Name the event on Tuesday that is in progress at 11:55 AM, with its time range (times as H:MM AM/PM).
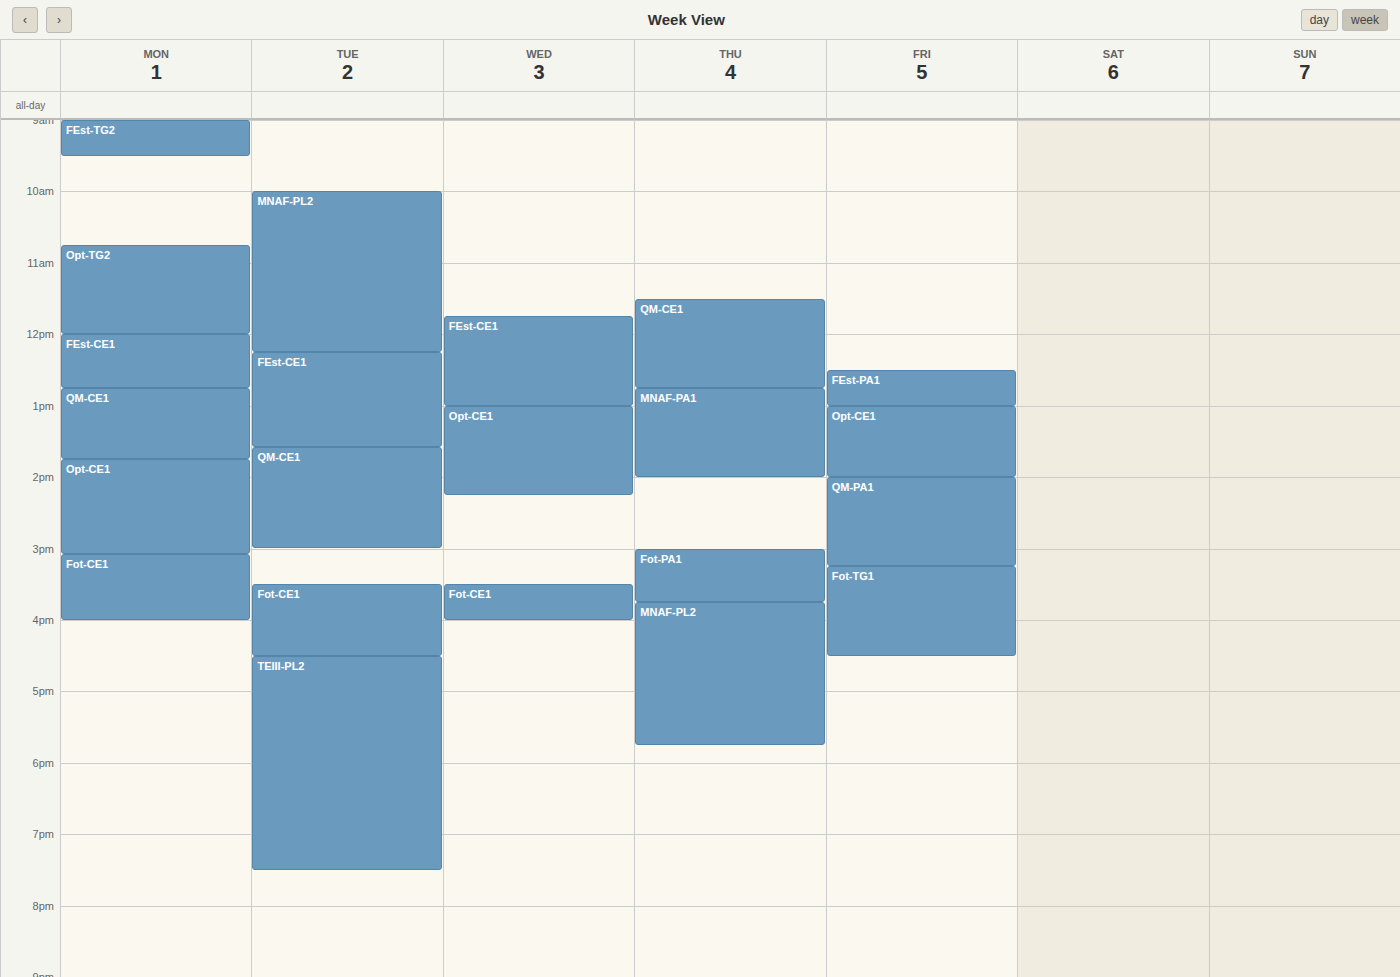
"MNAF-PL2", 10:00 AM to 12:15 PM